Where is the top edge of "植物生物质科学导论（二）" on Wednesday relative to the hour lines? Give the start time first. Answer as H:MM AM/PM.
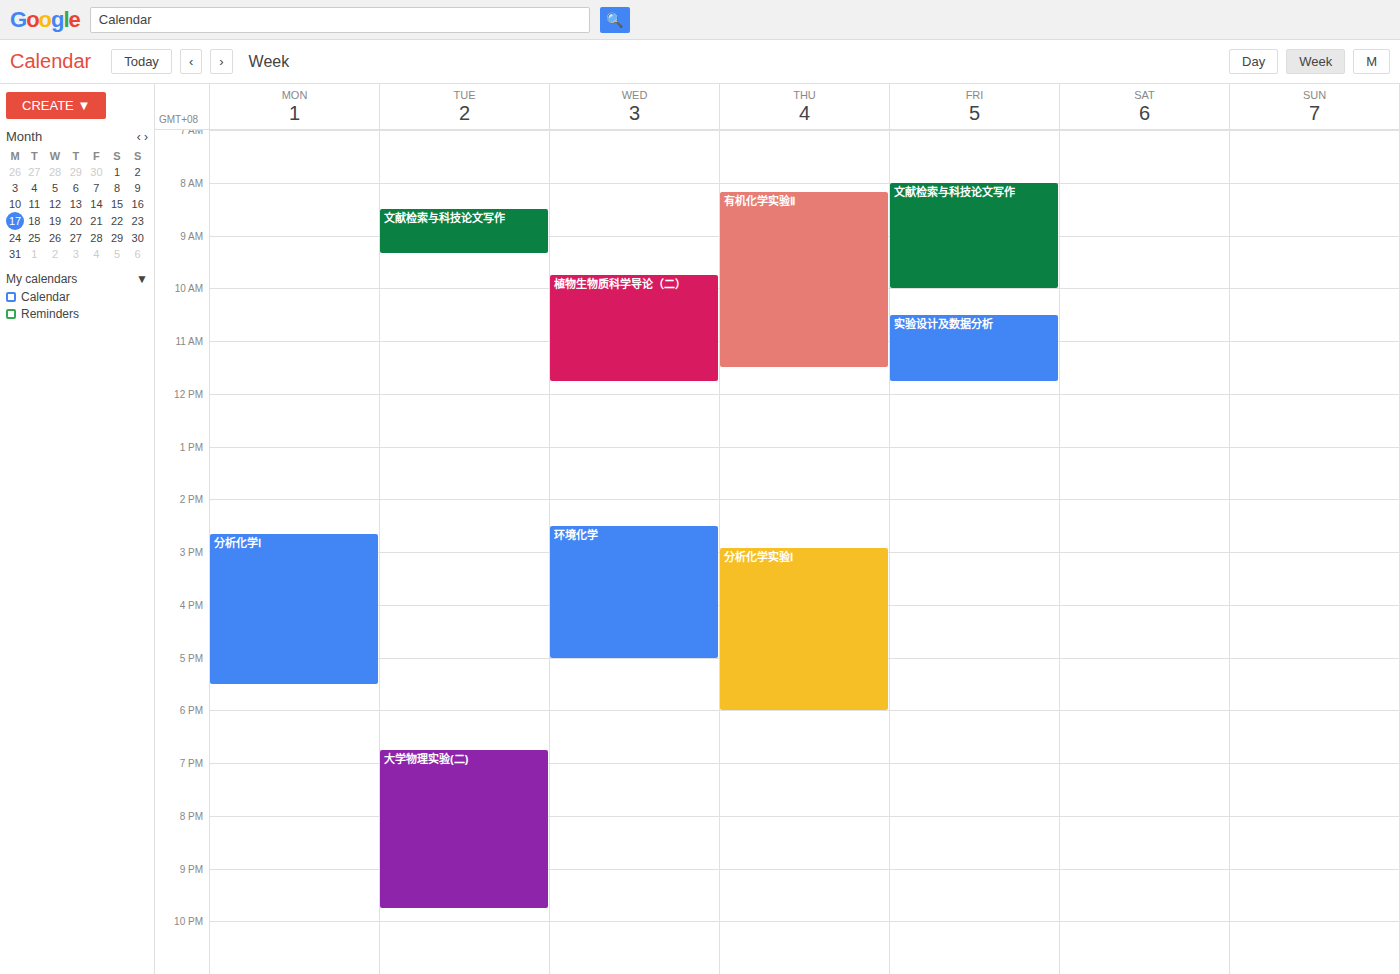
9:45 AM -- neither: three quarters of the way from the 9 AM line to the 10 AM line.